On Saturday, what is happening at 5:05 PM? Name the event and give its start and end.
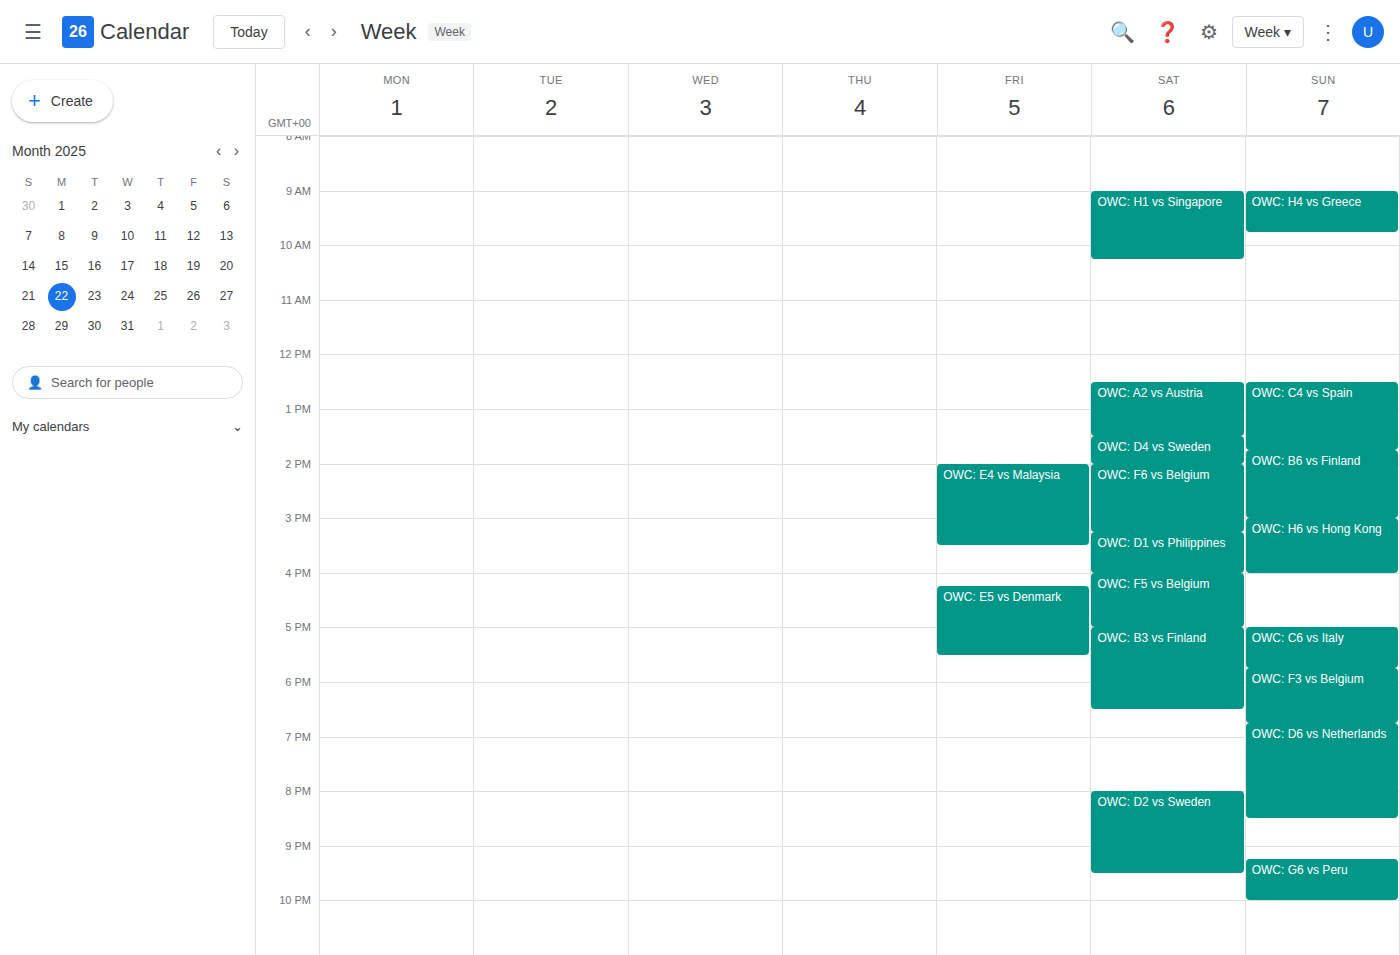
"OWC: B3 vs Finland", 5:00 PM to 6:30 PM